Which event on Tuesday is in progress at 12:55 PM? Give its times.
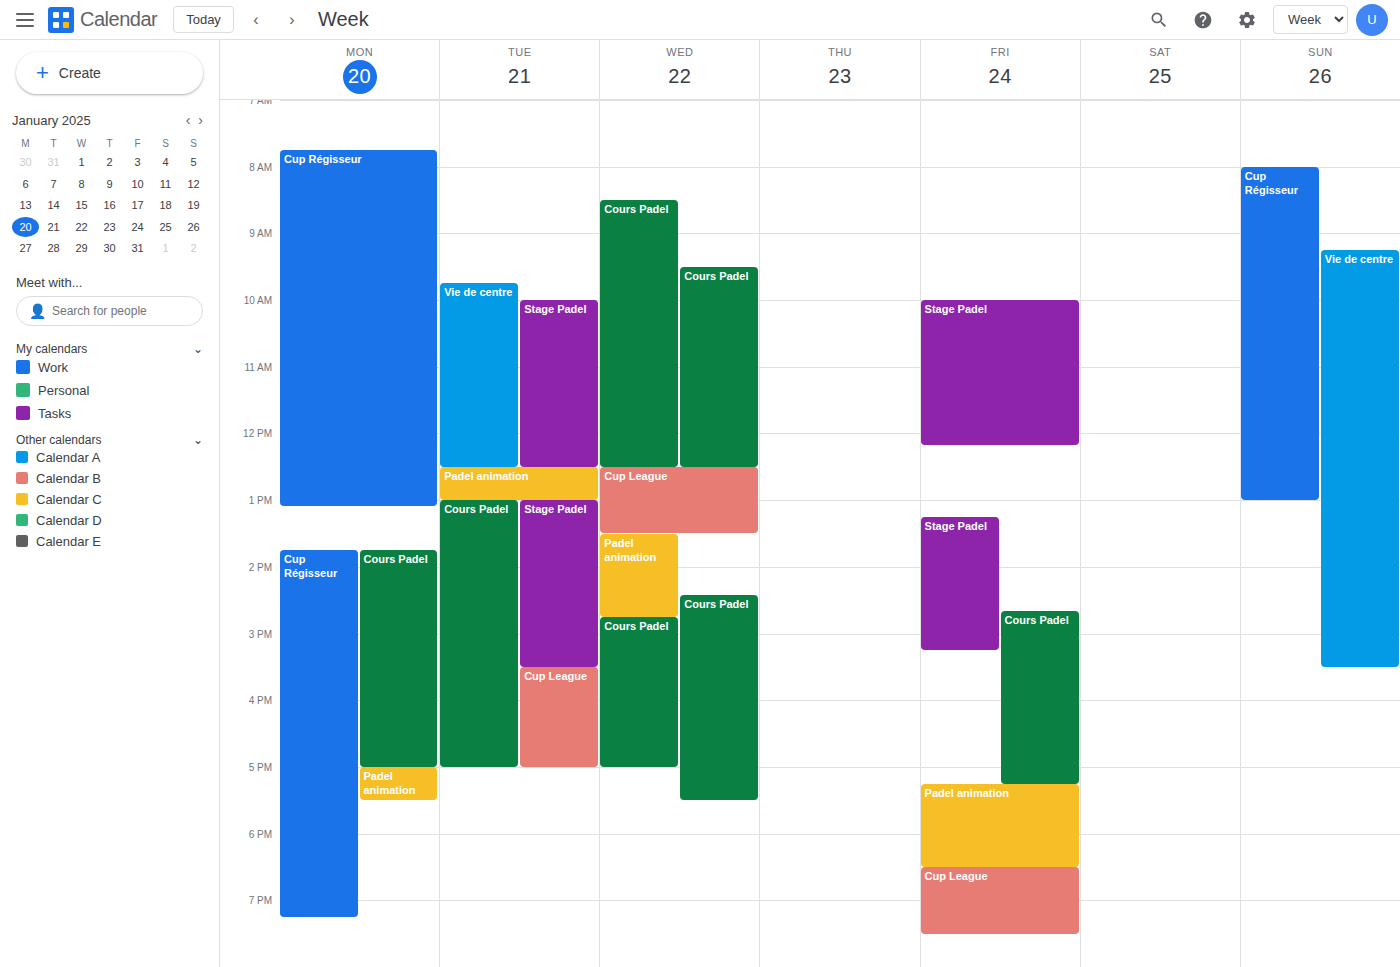
"Padel animation", 12:30 PM to 1:00 PM